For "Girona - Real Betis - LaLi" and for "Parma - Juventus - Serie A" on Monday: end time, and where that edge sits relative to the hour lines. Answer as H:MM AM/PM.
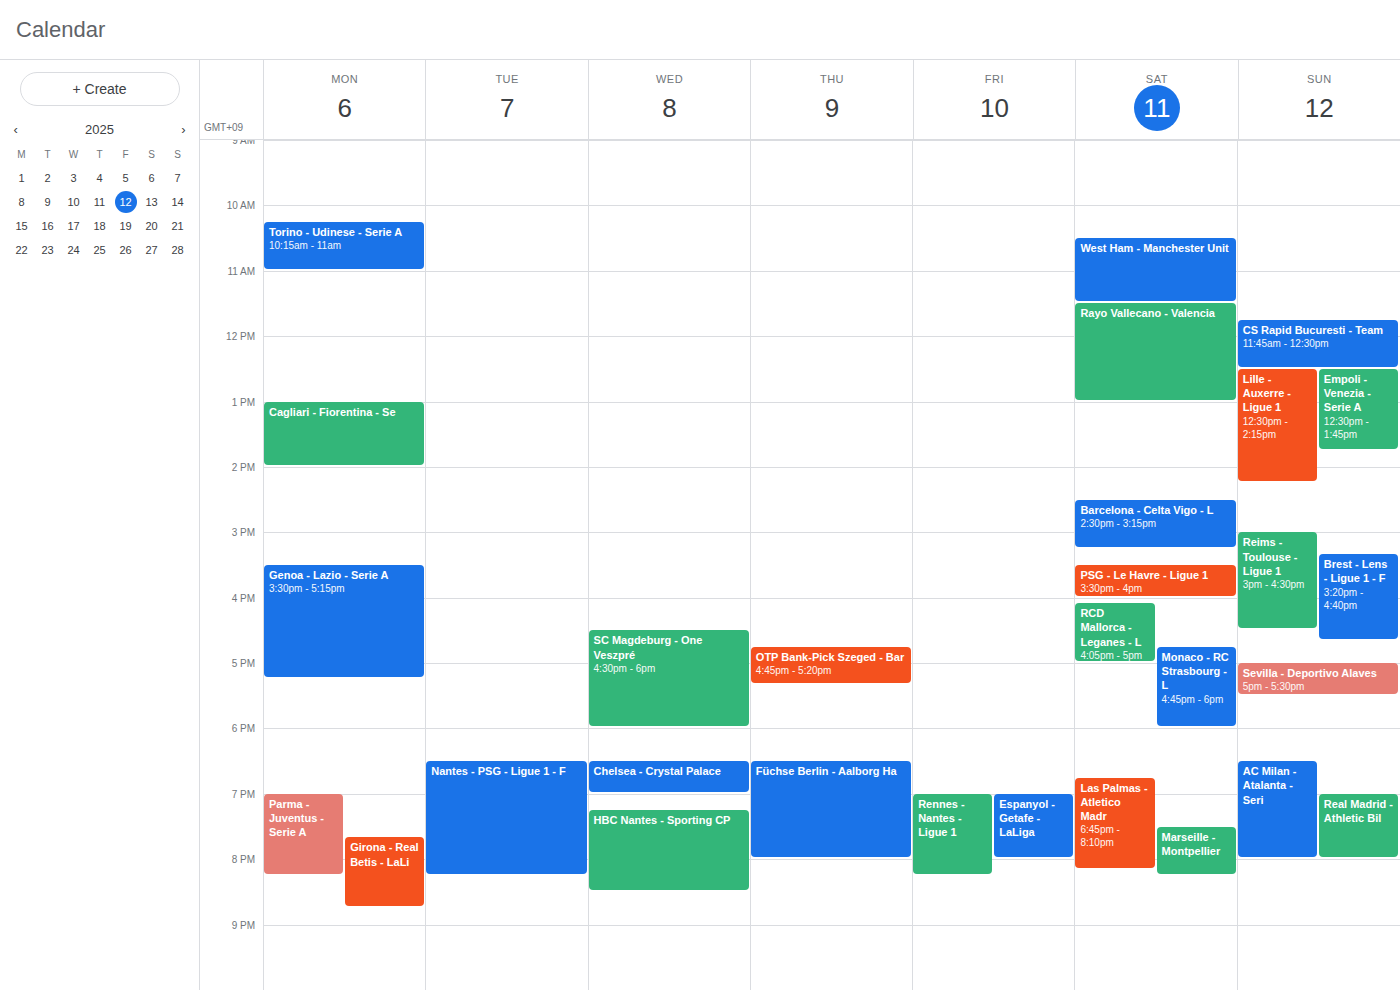
"Girona - Real Betis - LaLi": 8:45 PM, neither: three quarters of the way from the 8 PM line to the 9 PM line. "Parma - Juventus - Serie A": 8:15 PM, neither: a quarter of the way from the 8 PM line to the 9 PM line.